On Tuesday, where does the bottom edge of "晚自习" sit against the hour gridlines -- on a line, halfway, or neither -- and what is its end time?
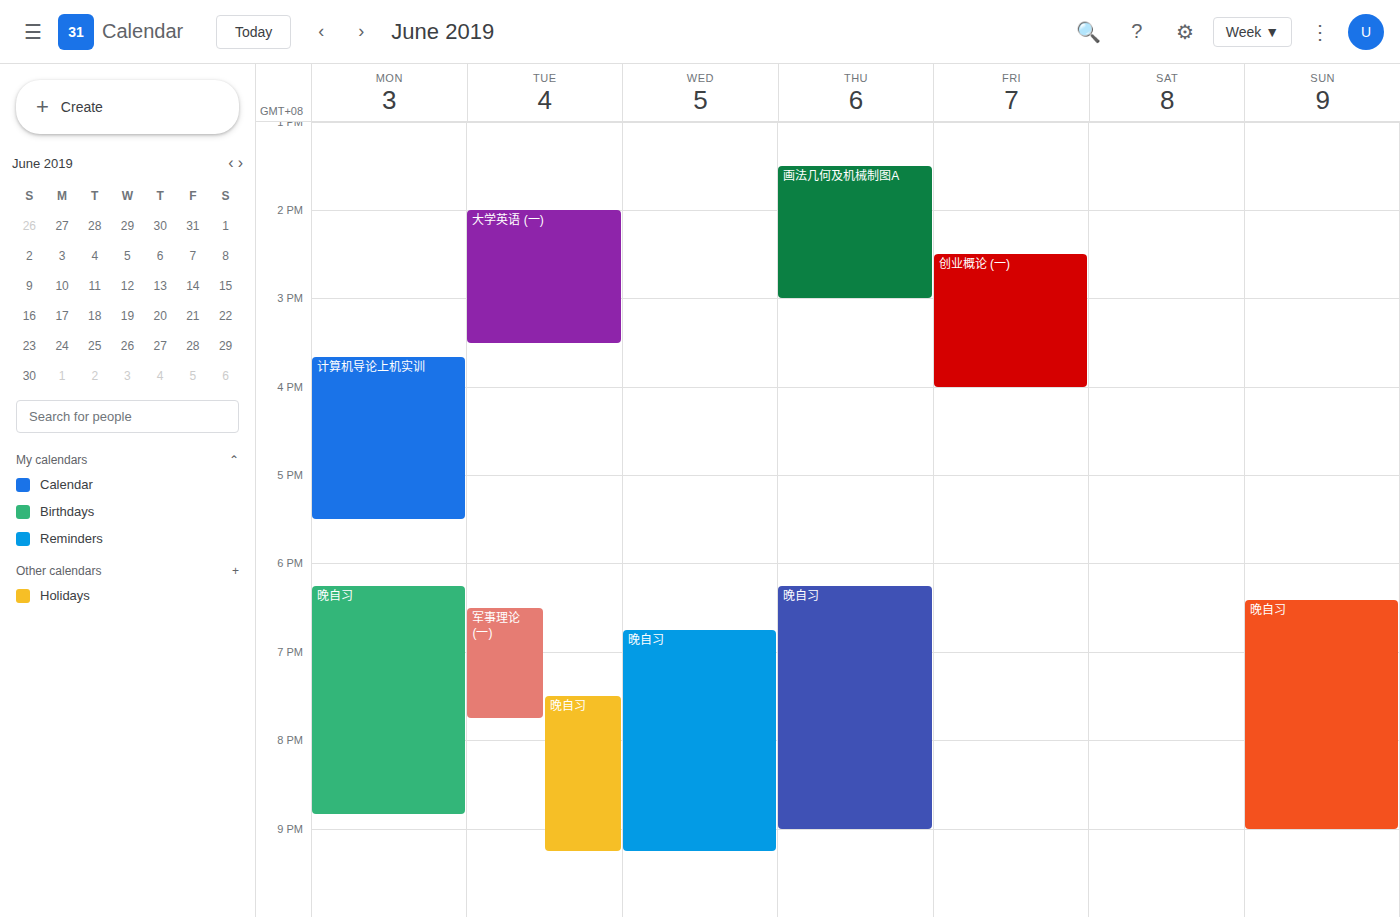
9:15 PM -- neither: a quarter of the way from the 9 PM line to the 10 PM line.